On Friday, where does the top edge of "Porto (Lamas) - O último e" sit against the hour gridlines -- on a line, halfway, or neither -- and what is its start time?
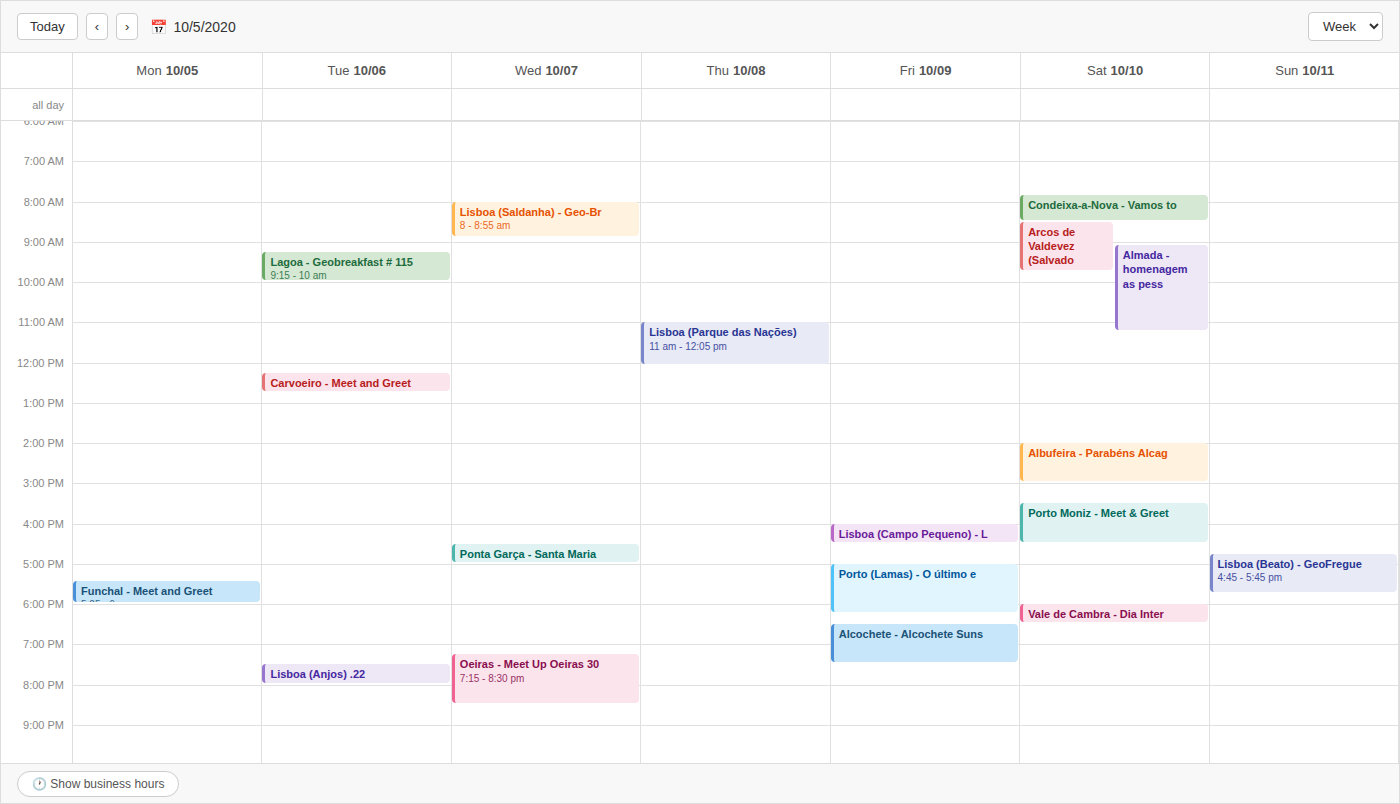
5:00 PM -- exactly on the 5 PM line.